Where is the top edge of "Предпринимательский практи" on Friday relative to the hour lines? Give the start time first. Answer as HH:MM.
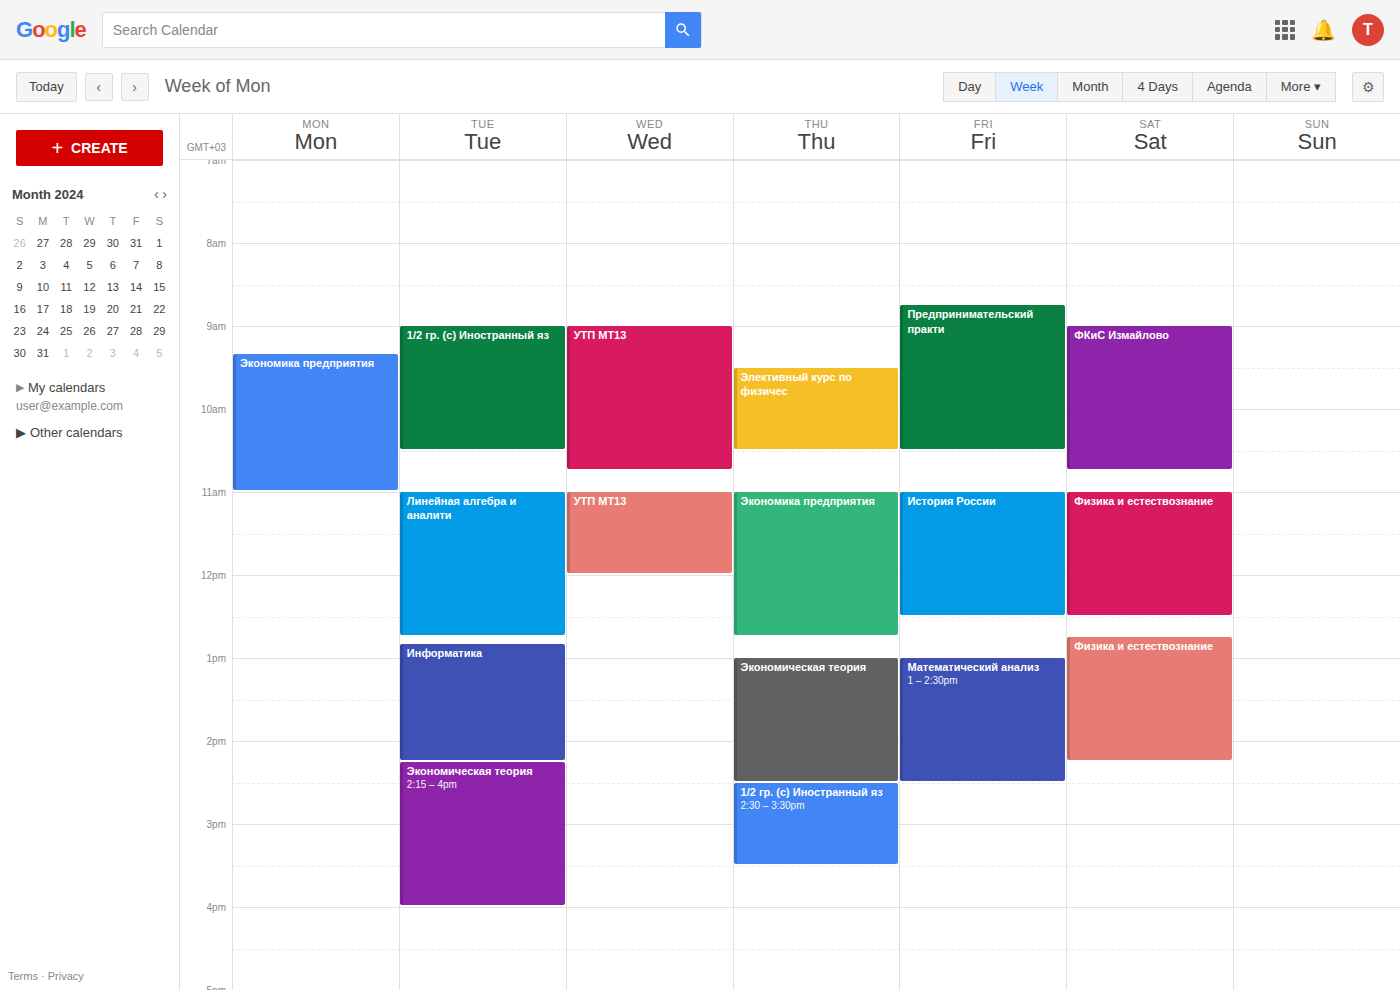
08:45 -- neither: three quarters of the way from the 08:00 line to the 09:00 line.